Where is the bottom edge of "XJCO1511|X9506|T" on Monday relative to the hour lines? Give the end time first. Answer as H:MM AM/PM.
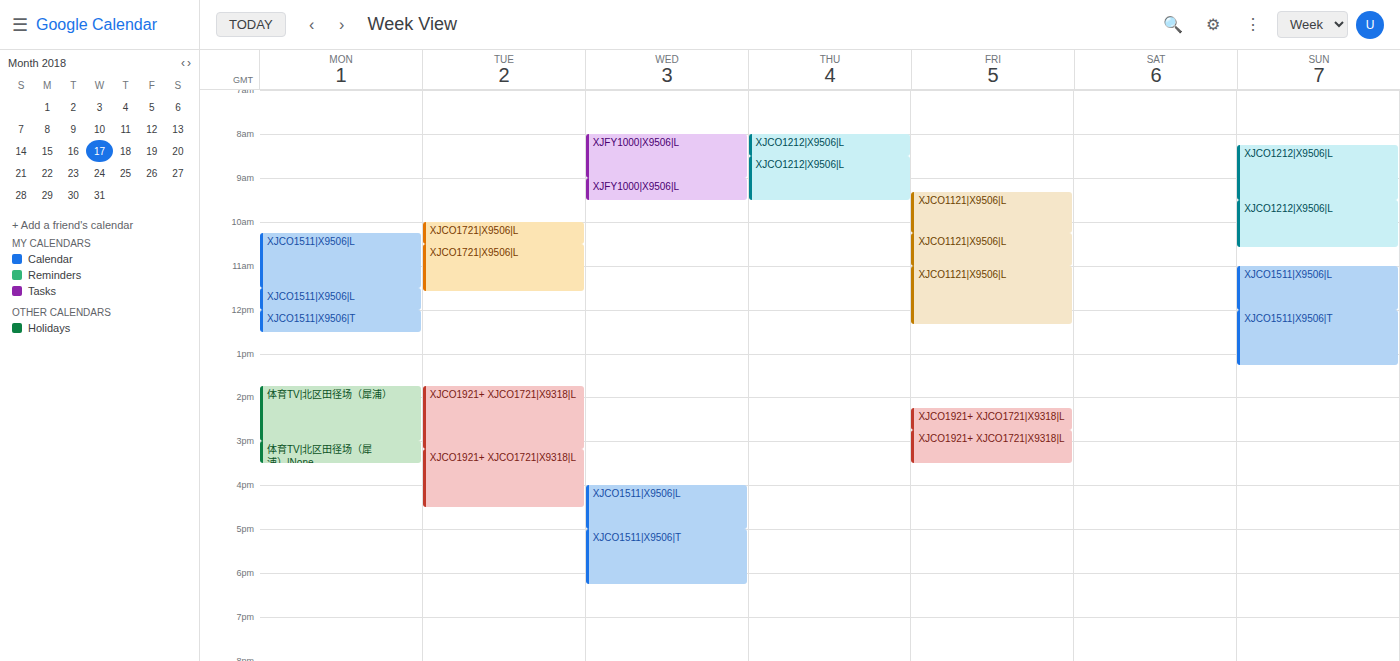
12:30 PM -- halfway between the 12 PM and 1 PM lines.